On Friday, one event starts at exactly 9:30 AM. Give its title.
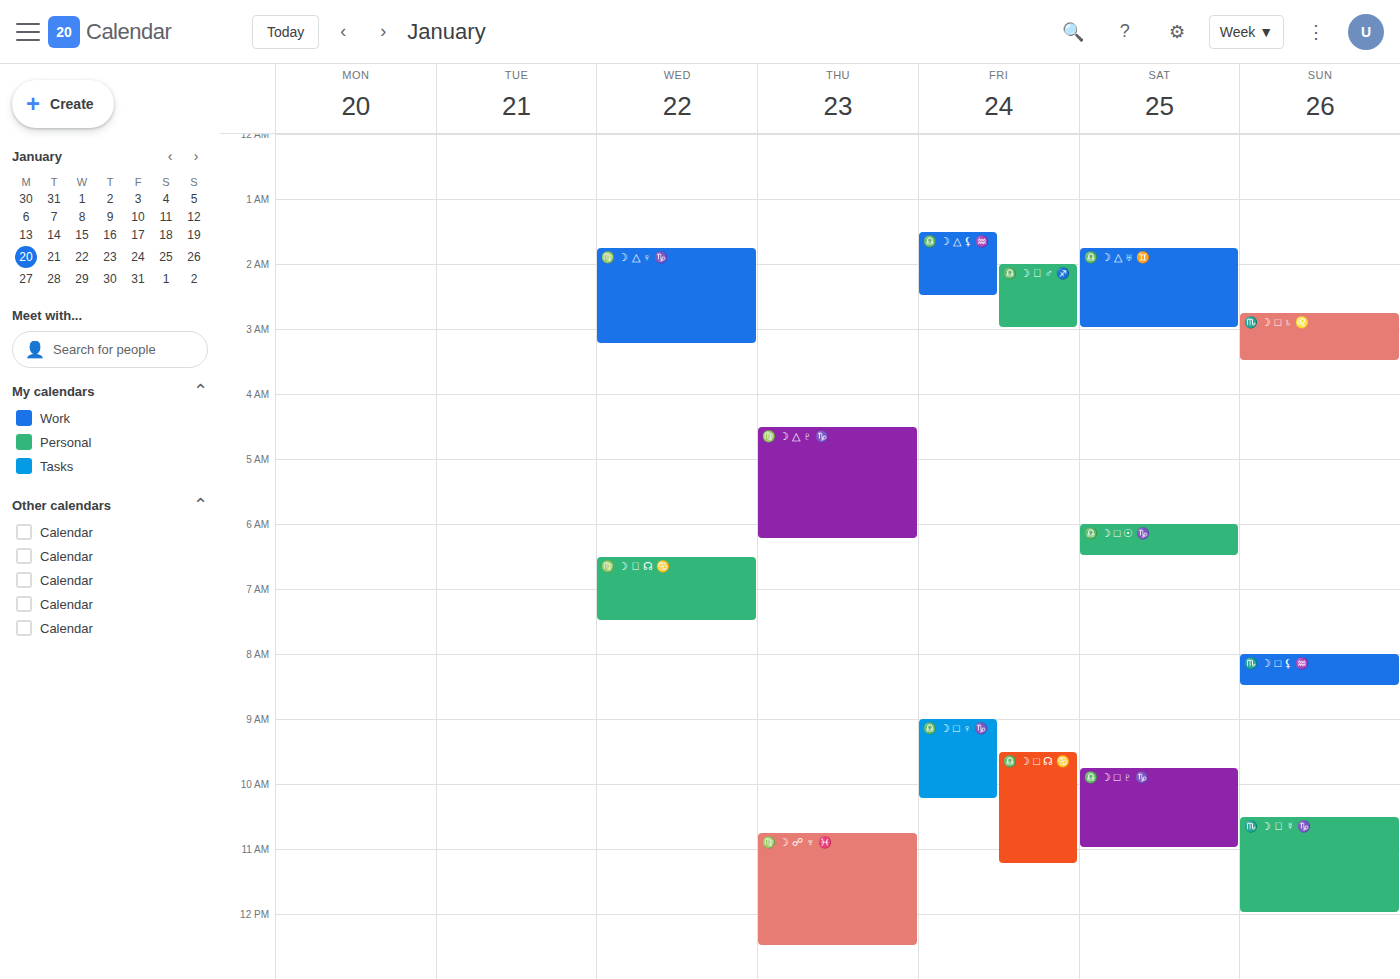
"♎️ ☽ □ ☊ ♋️"